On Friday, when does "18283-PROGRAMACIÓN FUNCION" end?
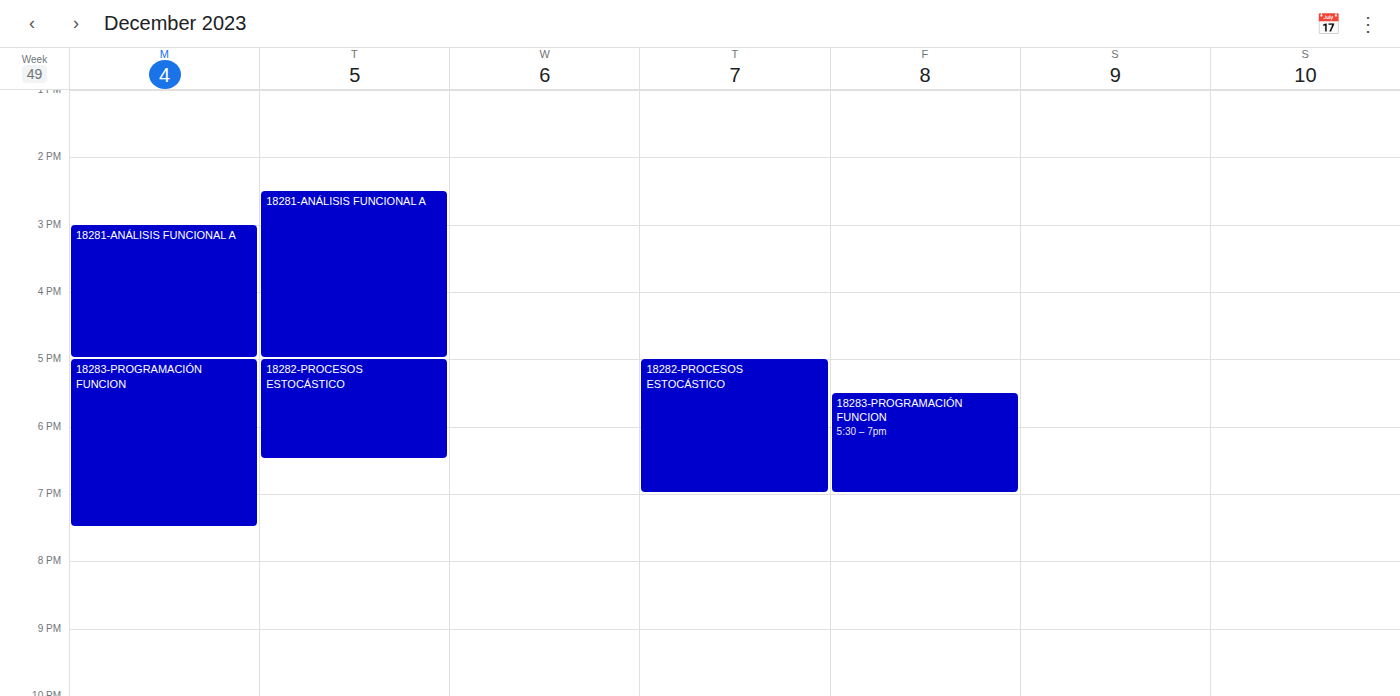
7:00 PM